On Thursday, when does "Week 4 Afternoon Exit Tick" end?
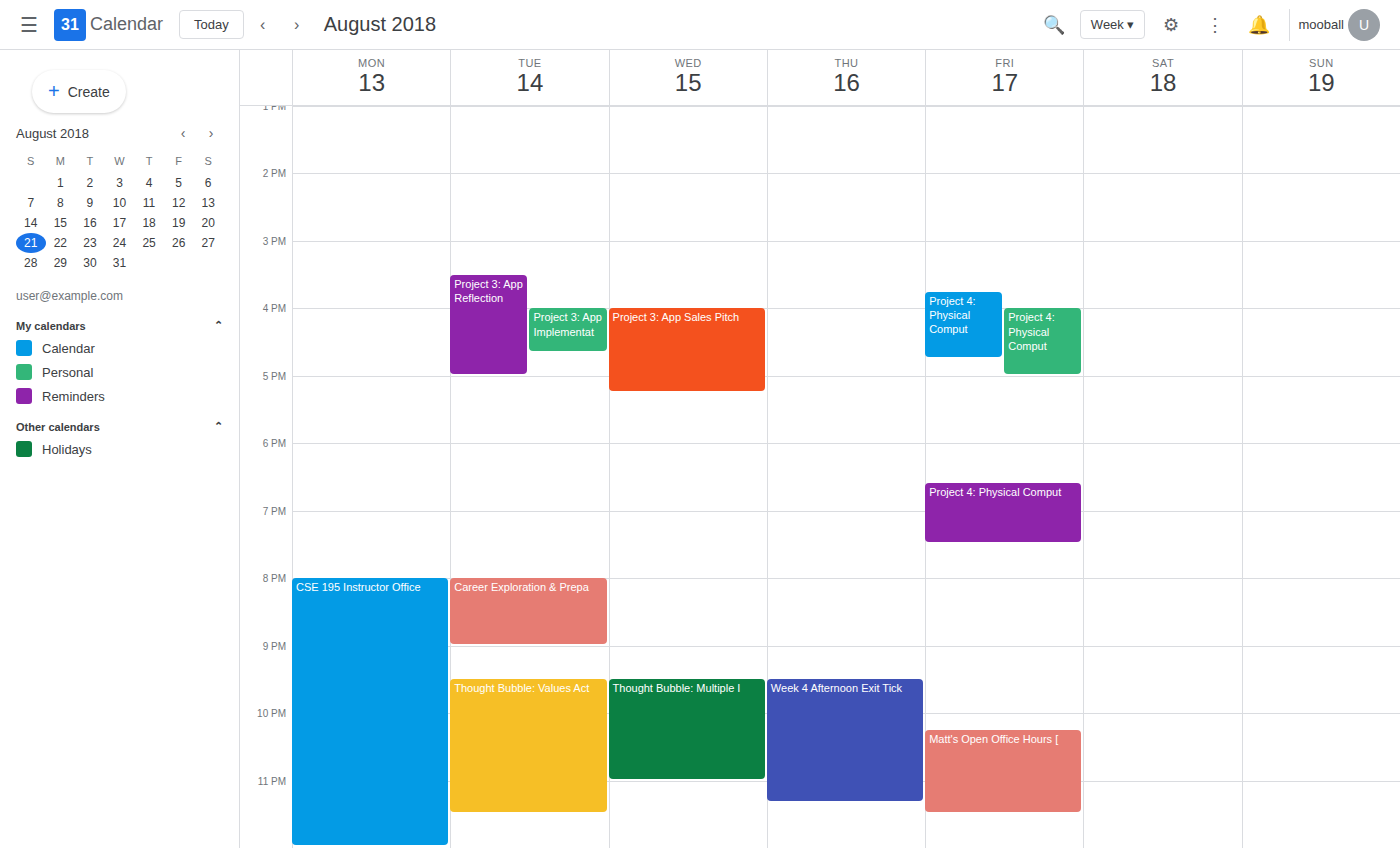
11:20 PM